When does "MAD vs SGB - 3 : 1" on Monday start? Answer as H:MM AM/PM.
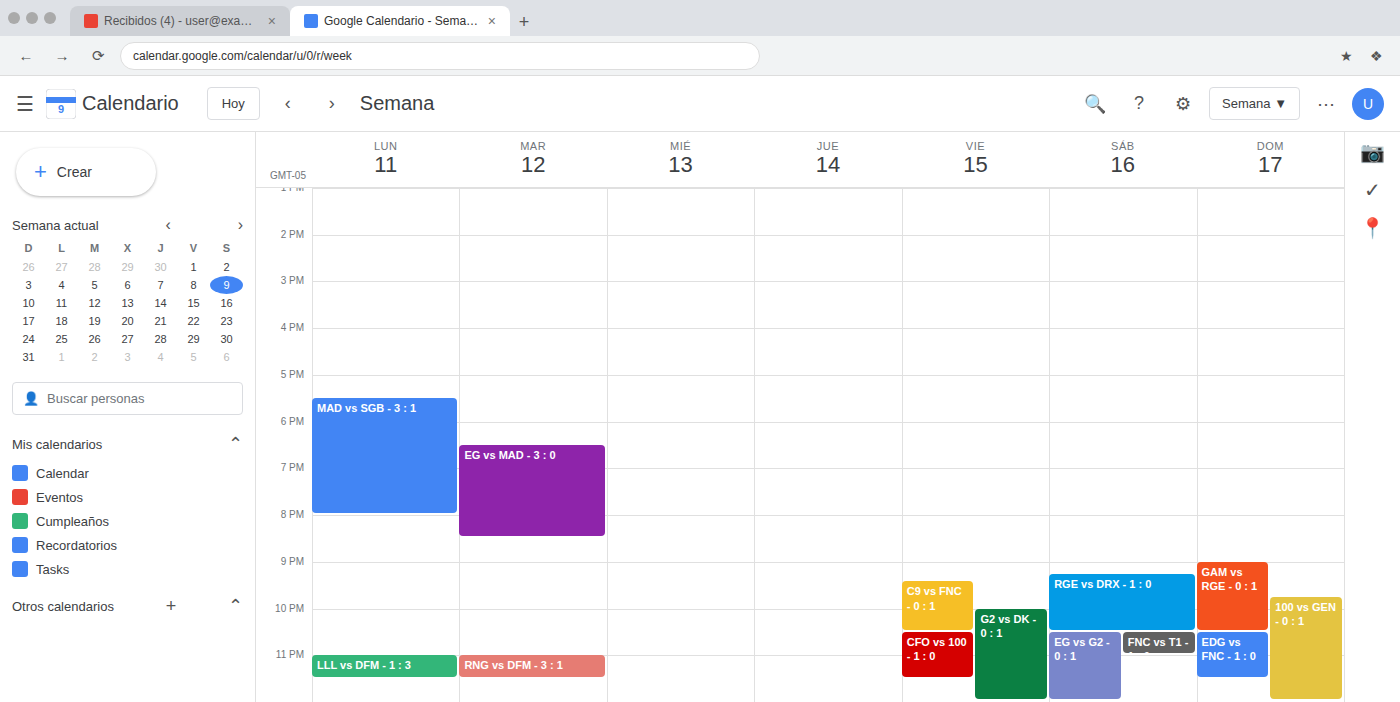
5:30 PM